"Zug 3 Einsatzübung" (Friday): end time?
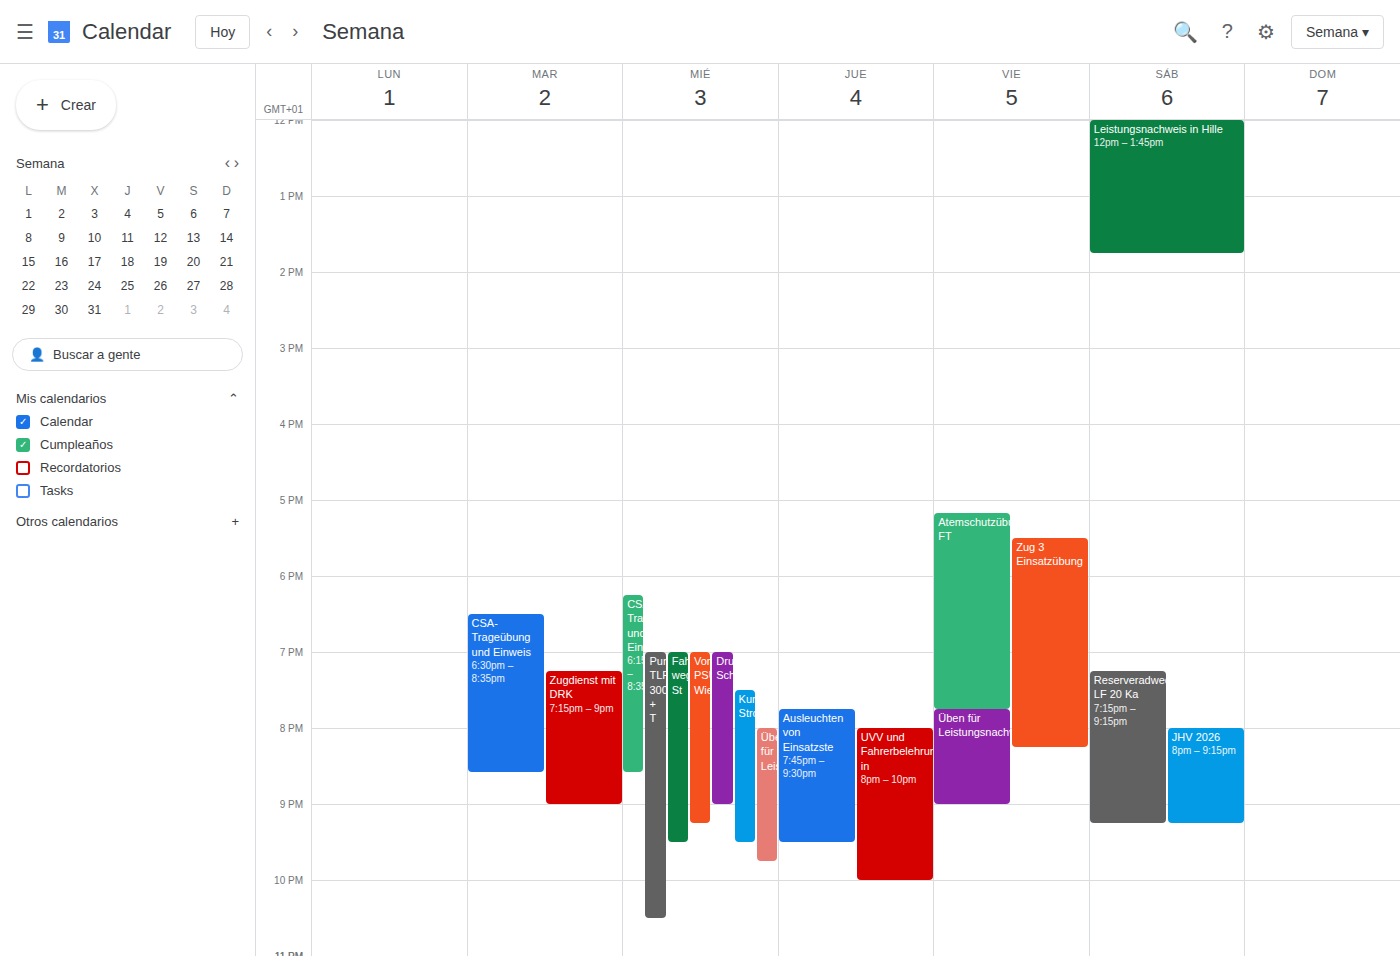
8:15 PM